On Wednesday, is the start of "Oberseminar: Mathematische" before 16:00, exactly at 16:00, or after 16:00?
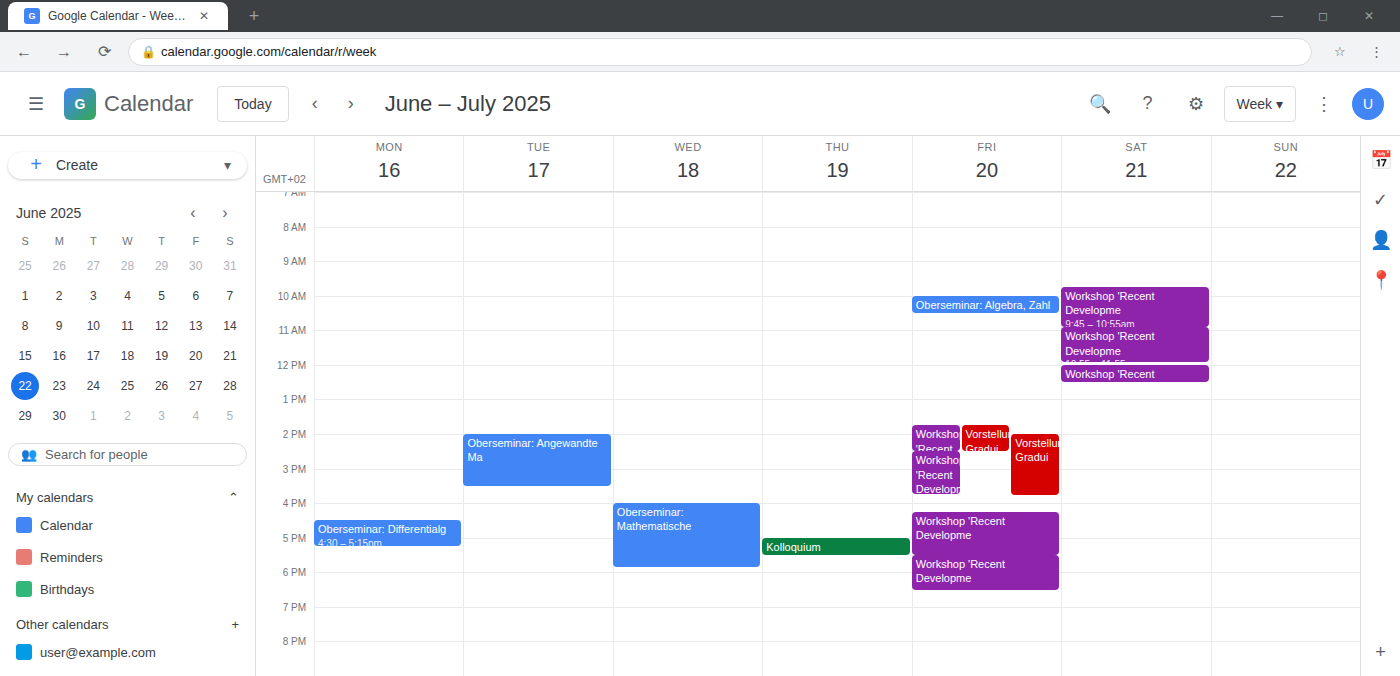
16:00 -- exactly at 16:00, on the 16:00 line.